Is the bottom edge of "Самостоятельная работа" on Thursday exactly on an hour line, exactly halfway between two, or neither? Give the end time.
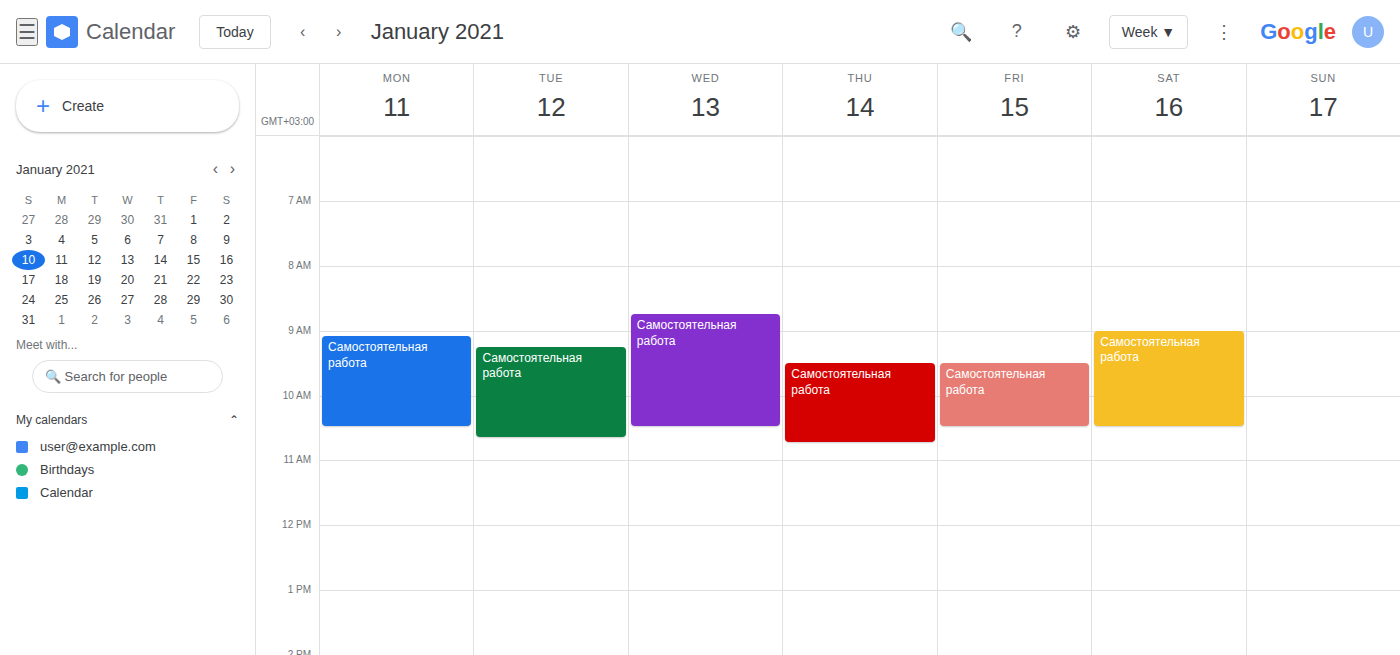
10:45 -- neither: three quarters of the way from the 10:00 line to the 11:00 line.